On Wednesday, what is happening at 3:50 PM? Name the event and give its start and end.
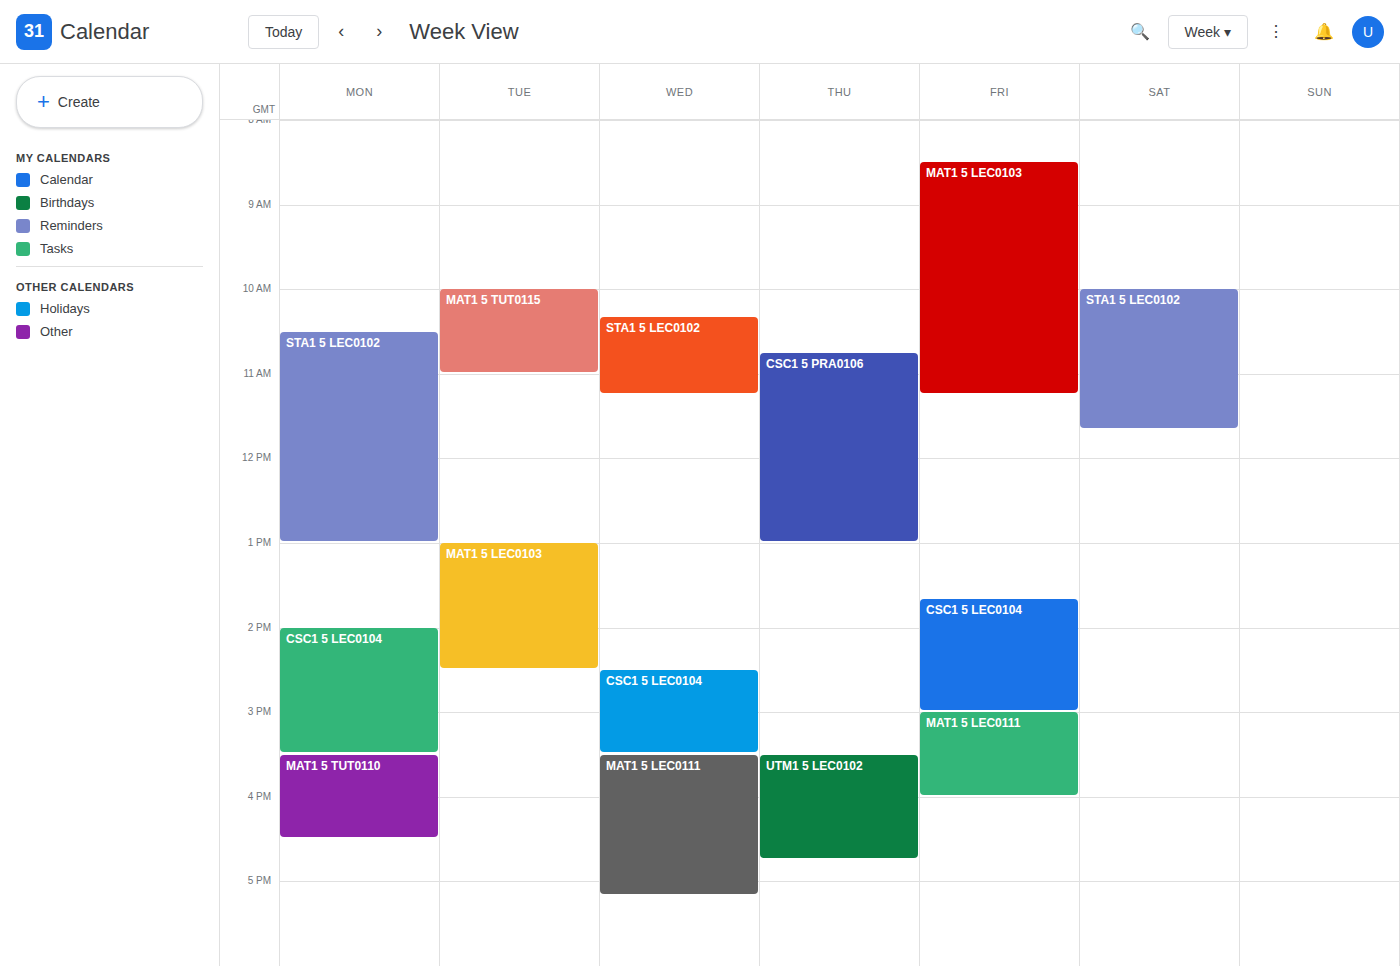
"MAT1 5 LEC0111", 3:30 PM to 5:10 PM